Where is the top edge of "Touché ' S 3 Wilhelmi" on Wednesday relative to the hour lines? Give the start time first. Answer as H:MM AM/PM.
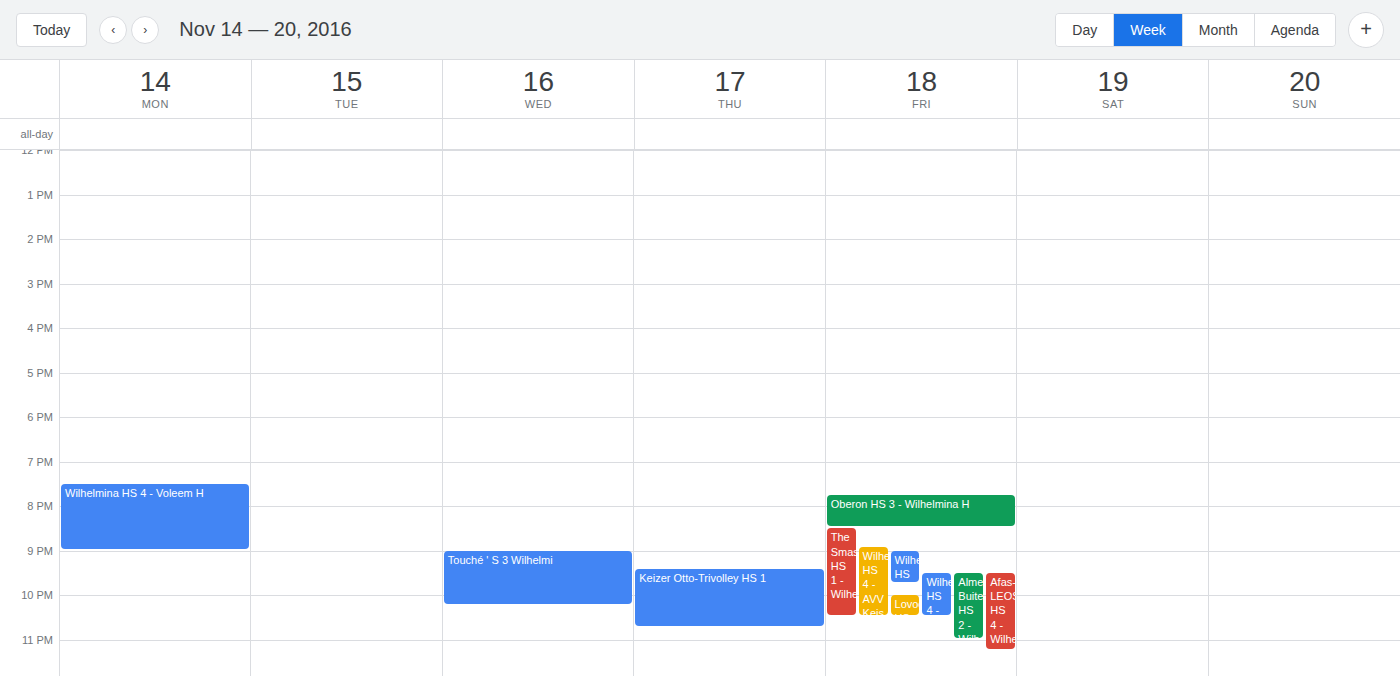
9:00 PM -- exactly on the 9 PM line.